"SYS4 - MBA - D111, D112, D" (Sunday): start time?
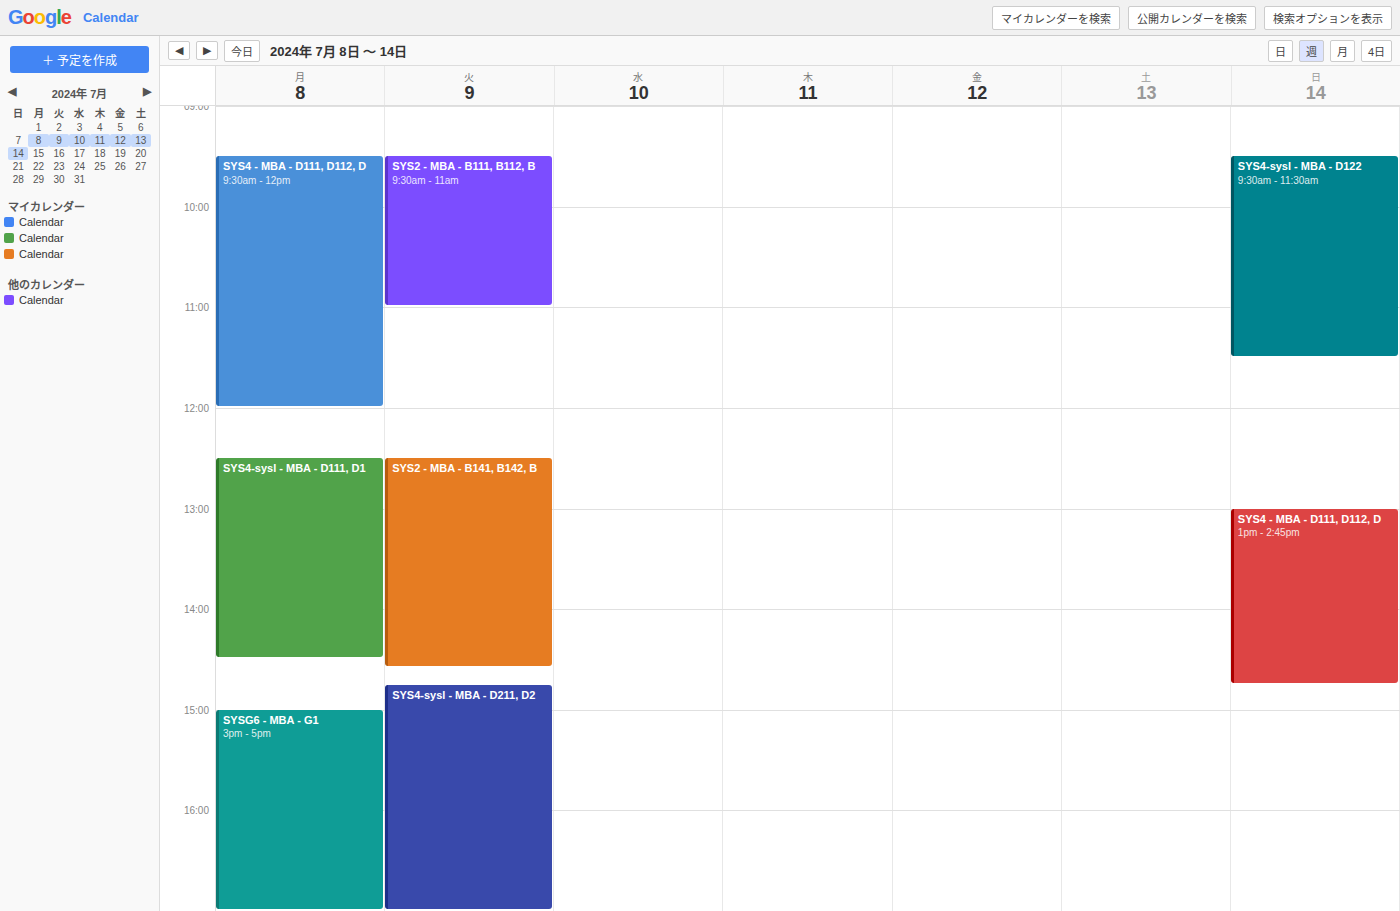
1:00 PM